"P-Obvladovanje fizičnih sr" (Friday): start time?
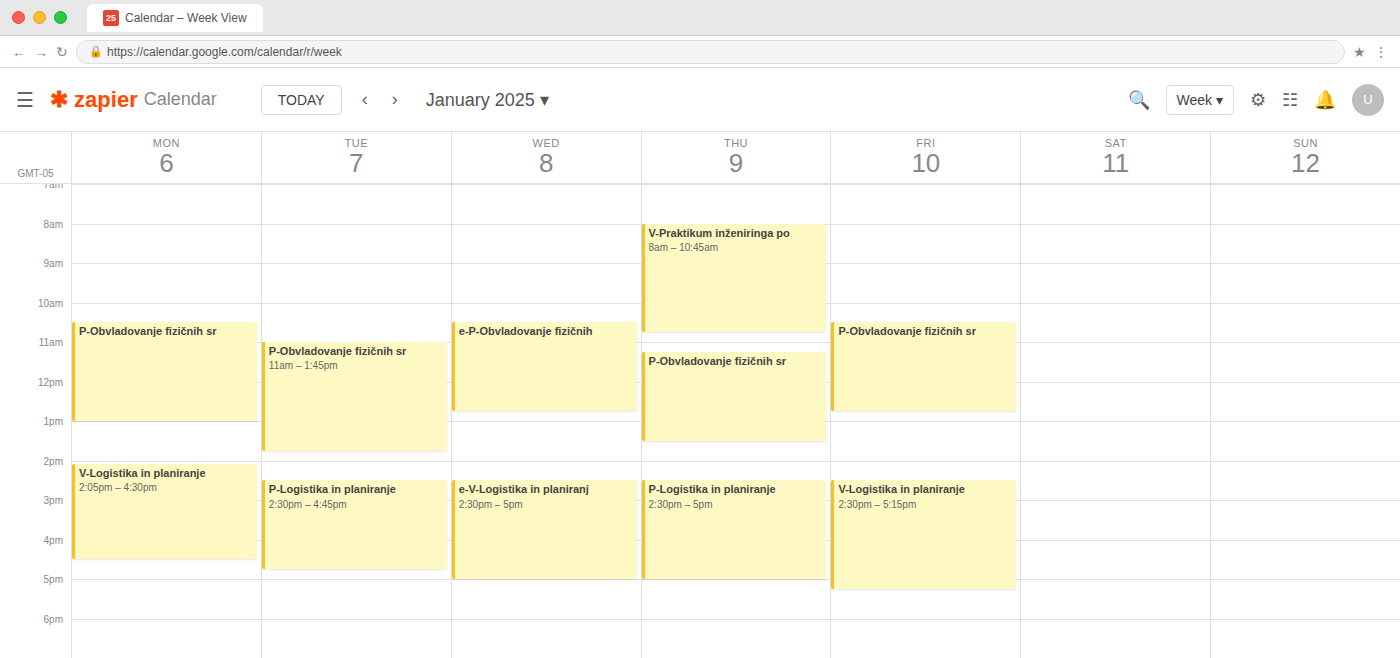
10:30 AM